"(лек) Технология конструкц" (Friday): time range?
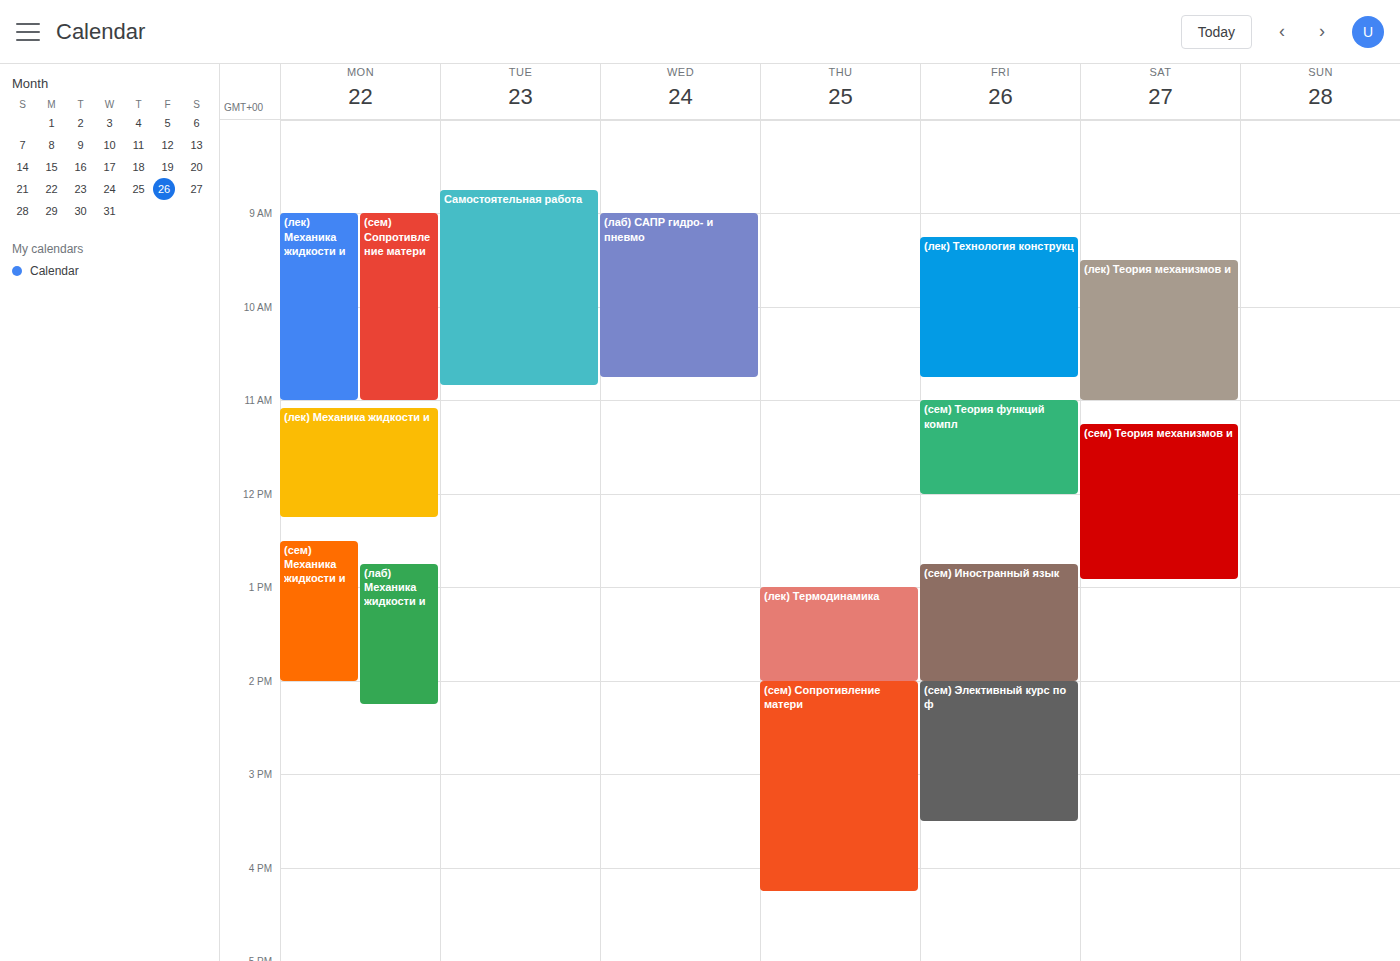
9:15 AM to 10:45 AM